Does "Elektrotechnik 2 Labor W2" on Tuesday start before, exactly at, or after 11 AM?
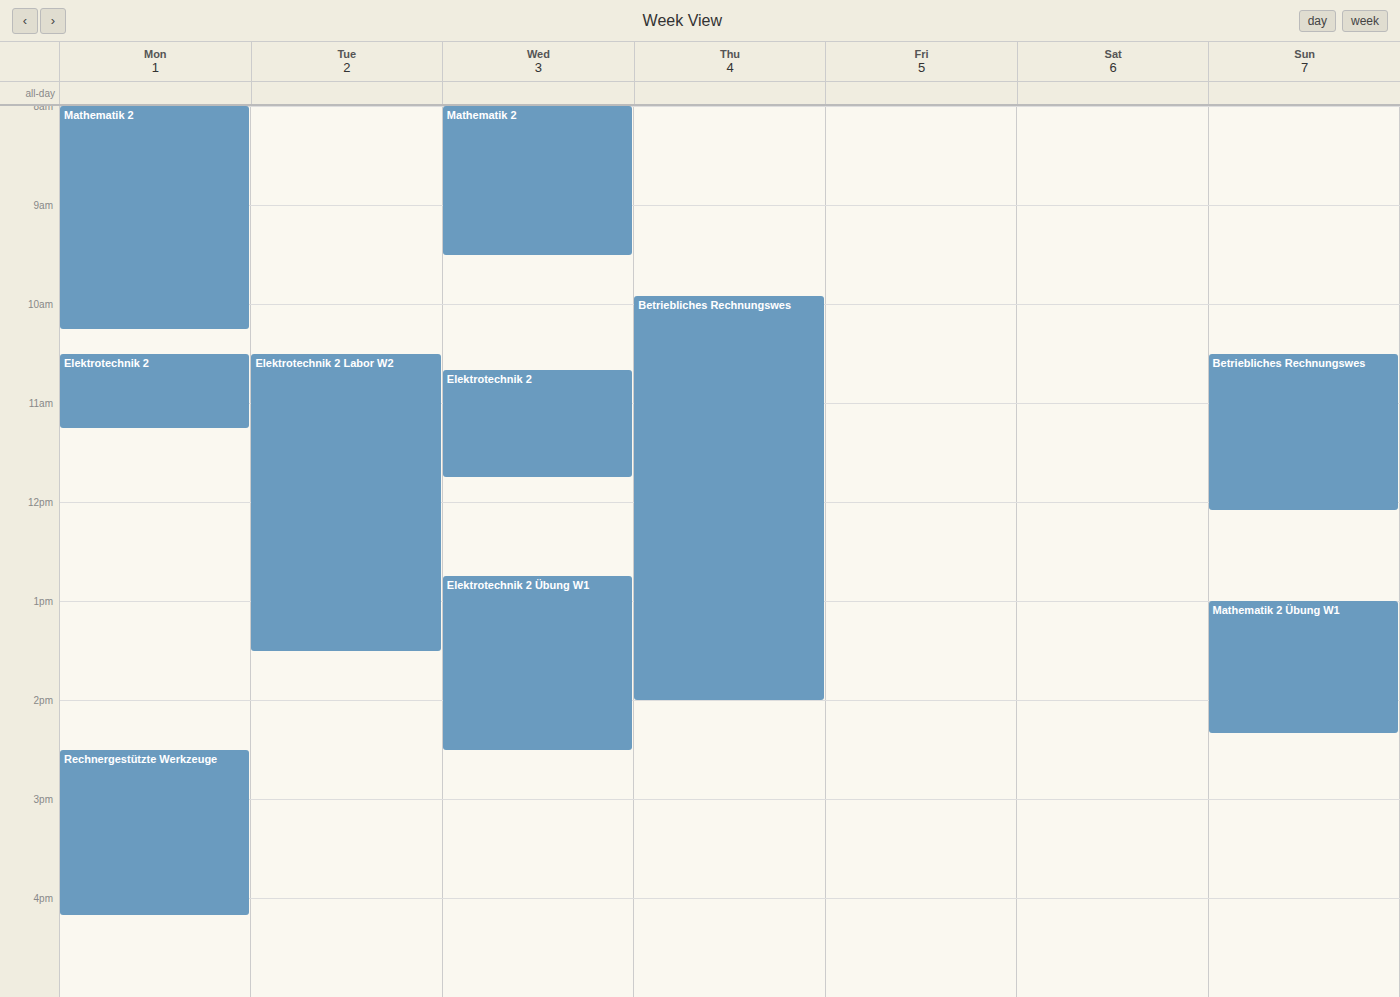
10:30 AM -- before 11 AM, 30 minutes above the 11 AM line.